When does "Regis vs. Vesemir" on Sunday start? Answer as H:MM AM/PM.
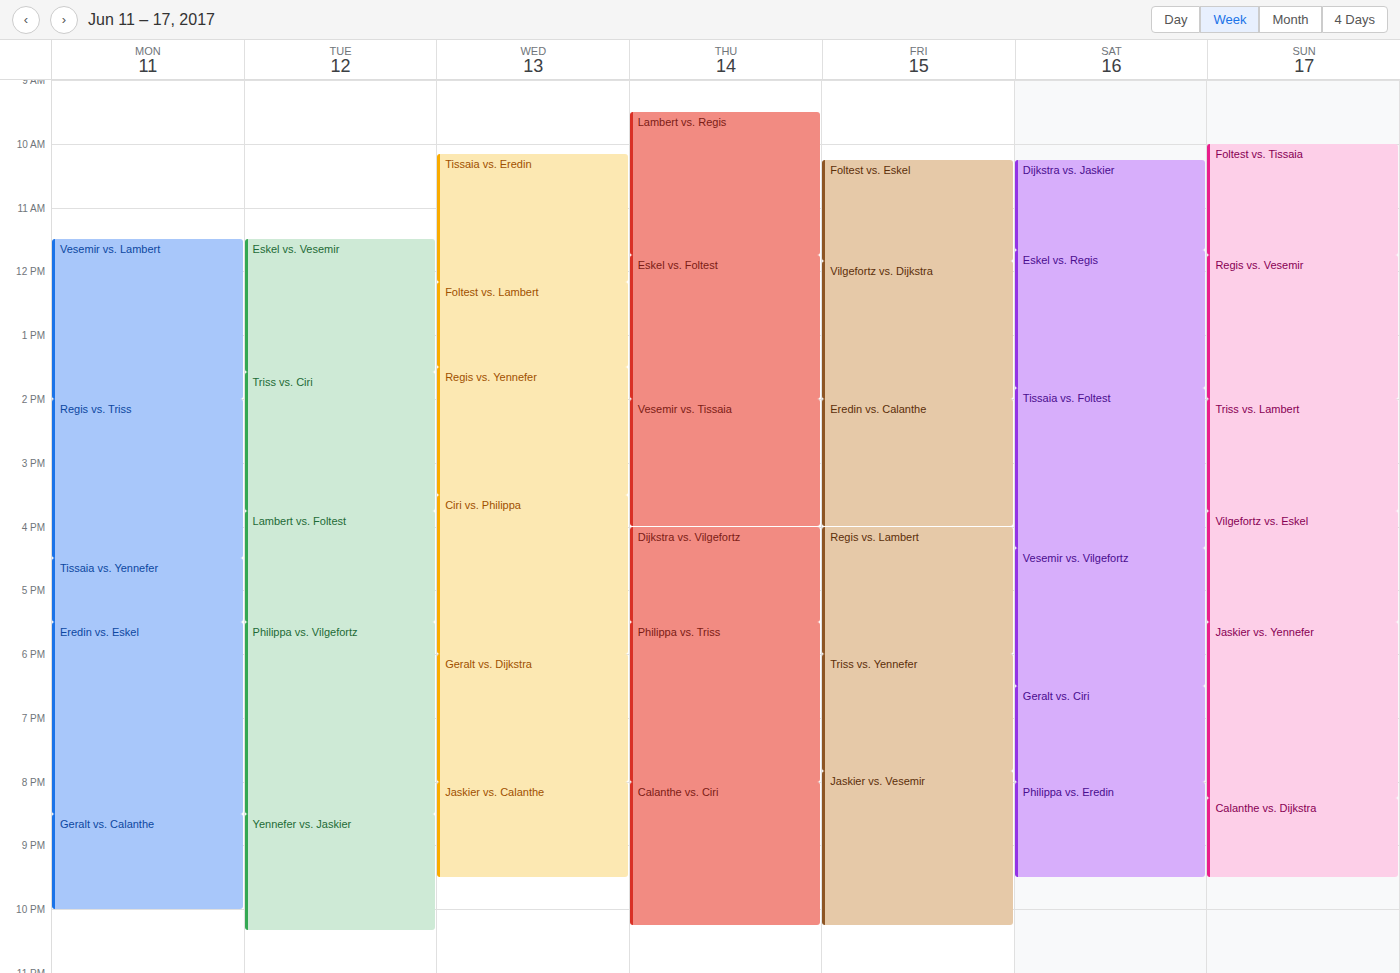
11:45 AM